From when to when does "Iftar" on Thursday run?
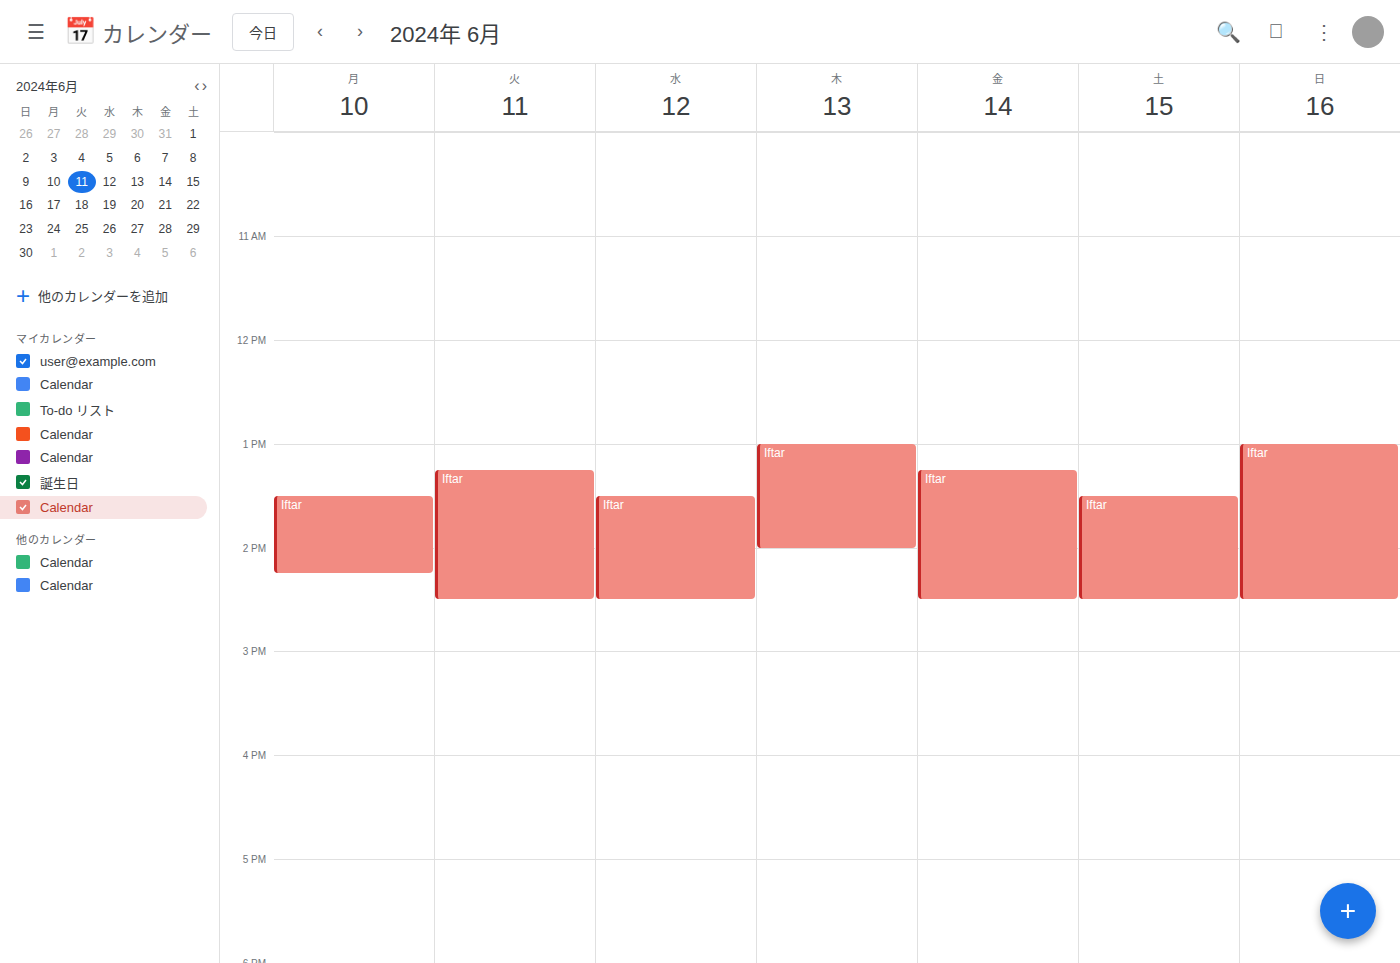
1:00 PM to 2:00 PM